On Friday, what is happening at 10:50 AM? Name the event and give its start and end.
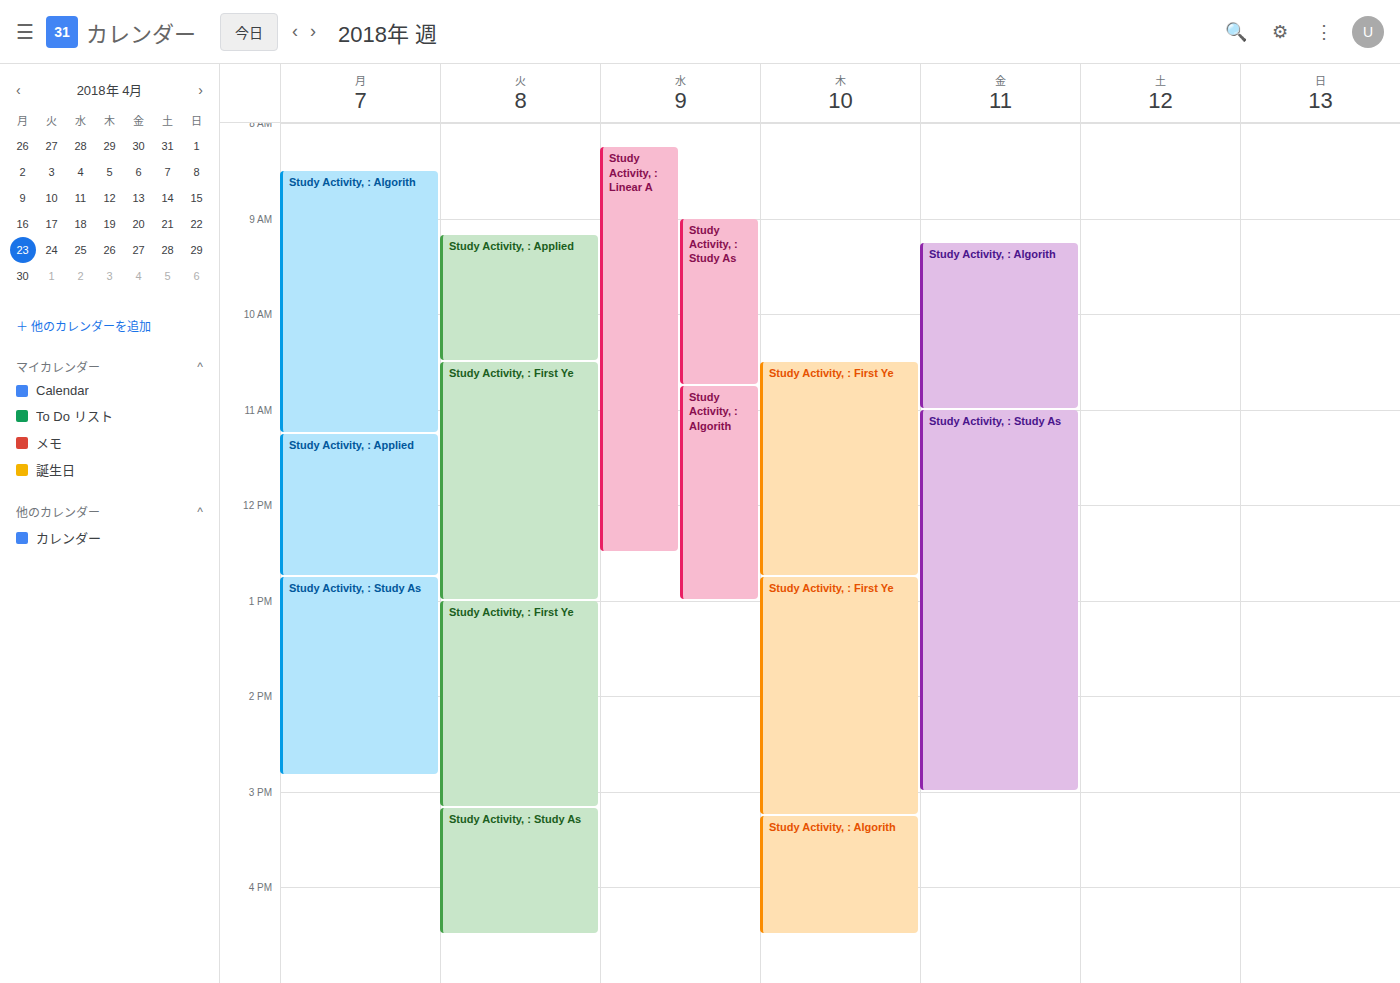
"Study Activity, : Algorith", 9:15 AM to 11:00 AM